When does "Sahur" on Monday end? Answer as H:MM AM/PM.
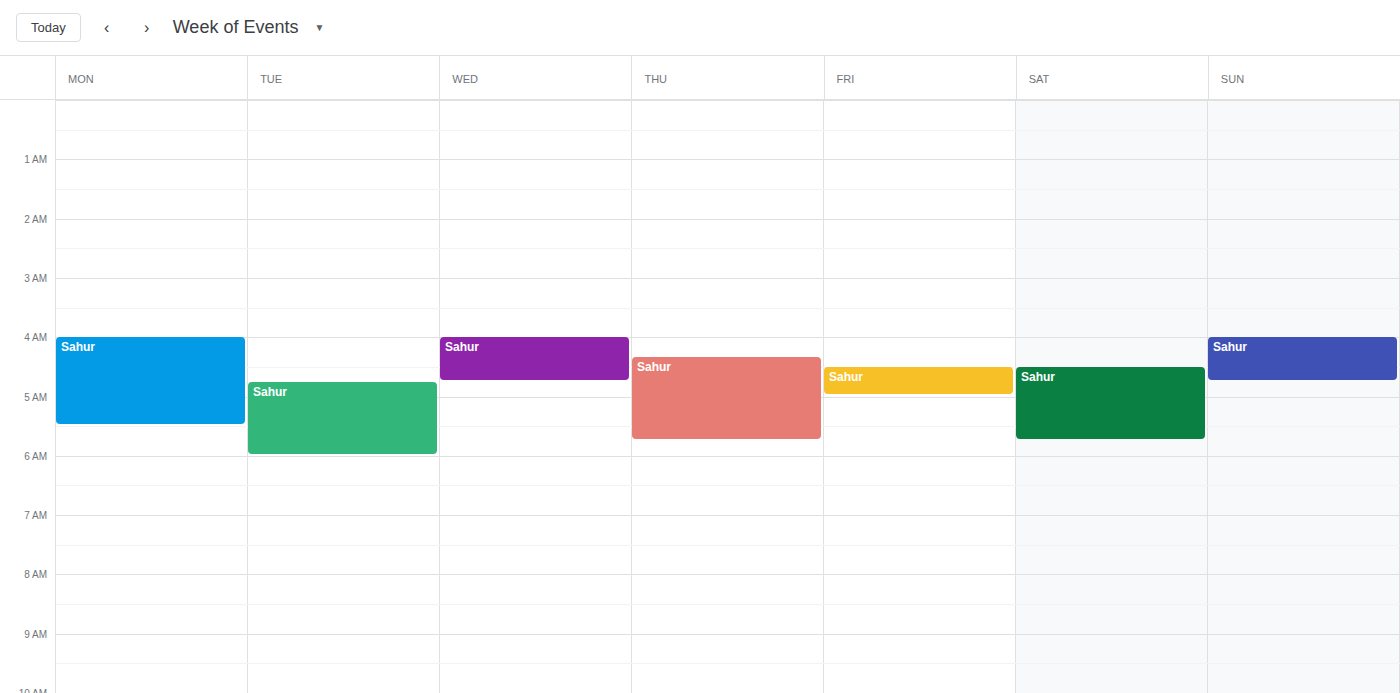
5:30 AM